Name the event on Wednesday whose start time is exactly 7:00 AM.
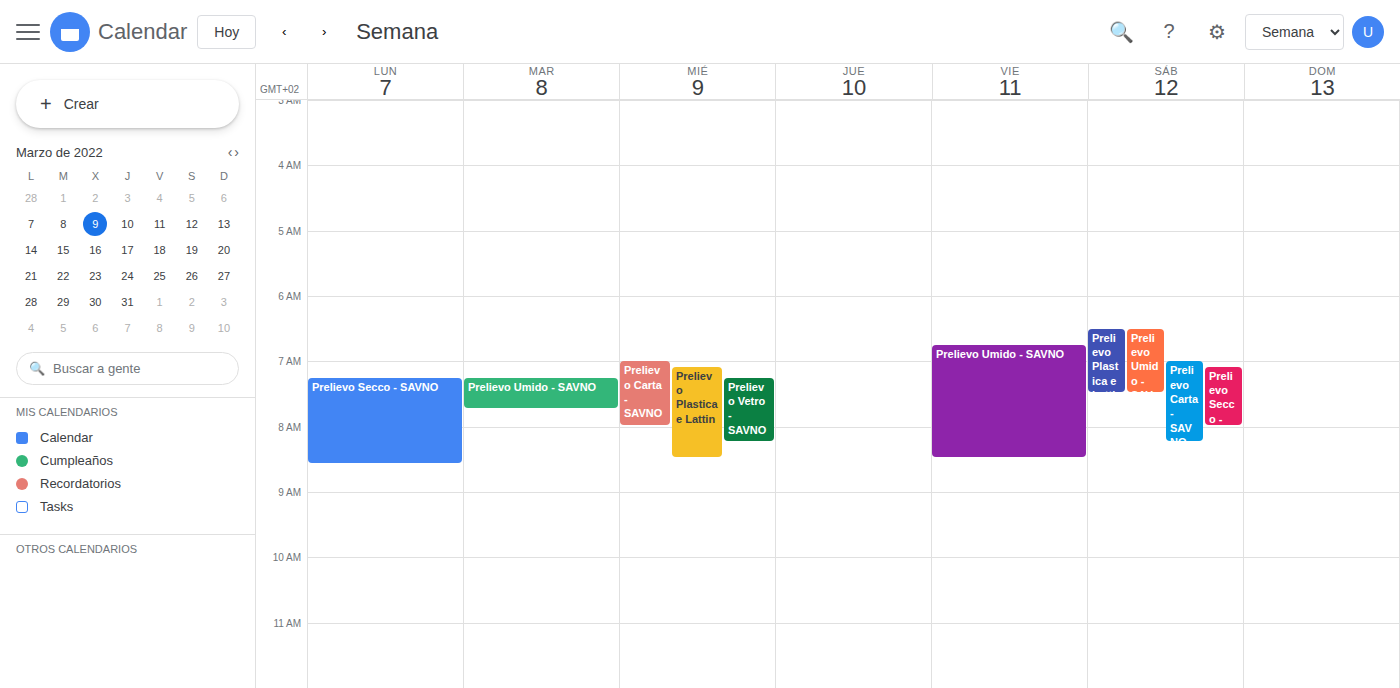
"Prelievo Carta - SAVNO"